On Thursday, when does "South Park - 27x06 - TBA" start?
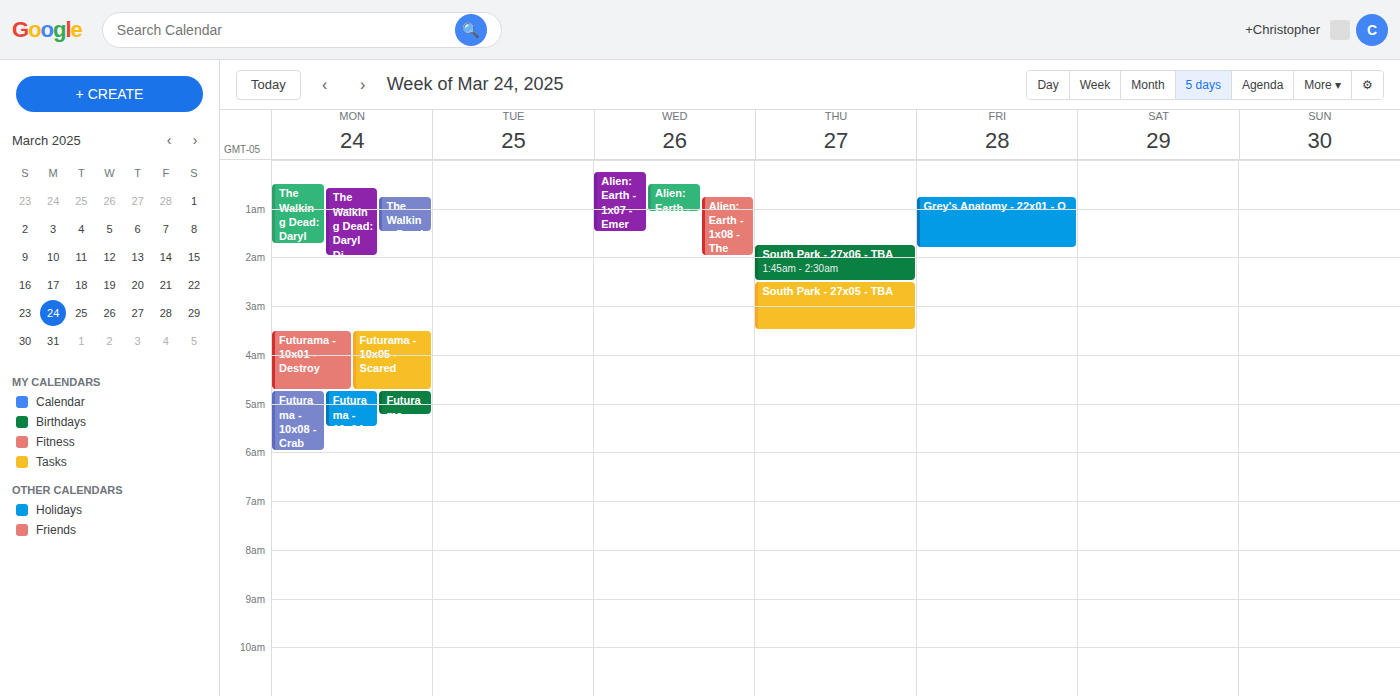
1:45 AM